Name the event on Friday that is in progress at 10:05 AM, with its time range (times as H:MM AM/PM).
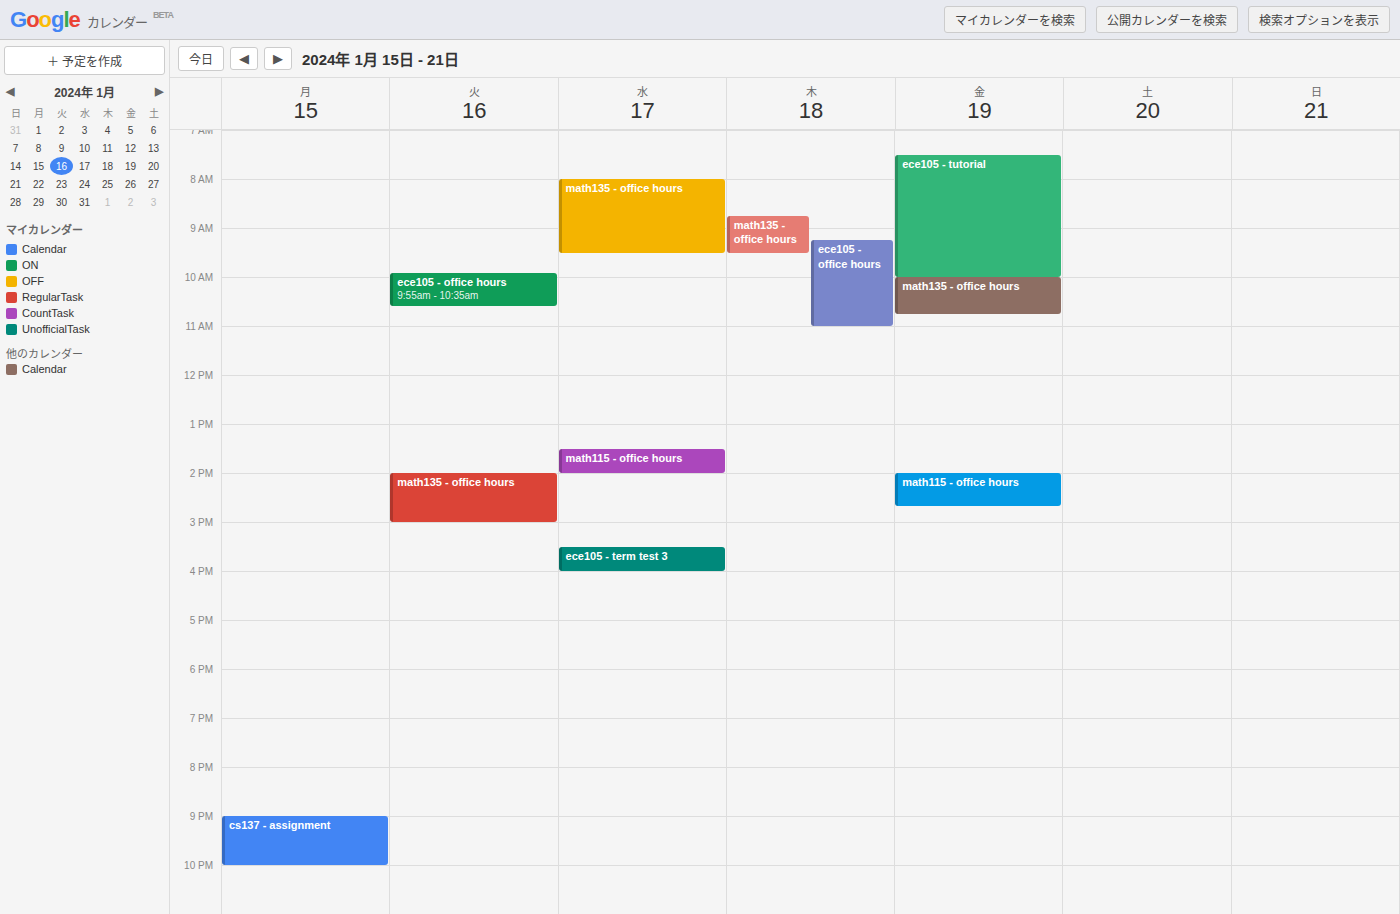
"math135 - office hours", 10:00 AM to 10:45 AM